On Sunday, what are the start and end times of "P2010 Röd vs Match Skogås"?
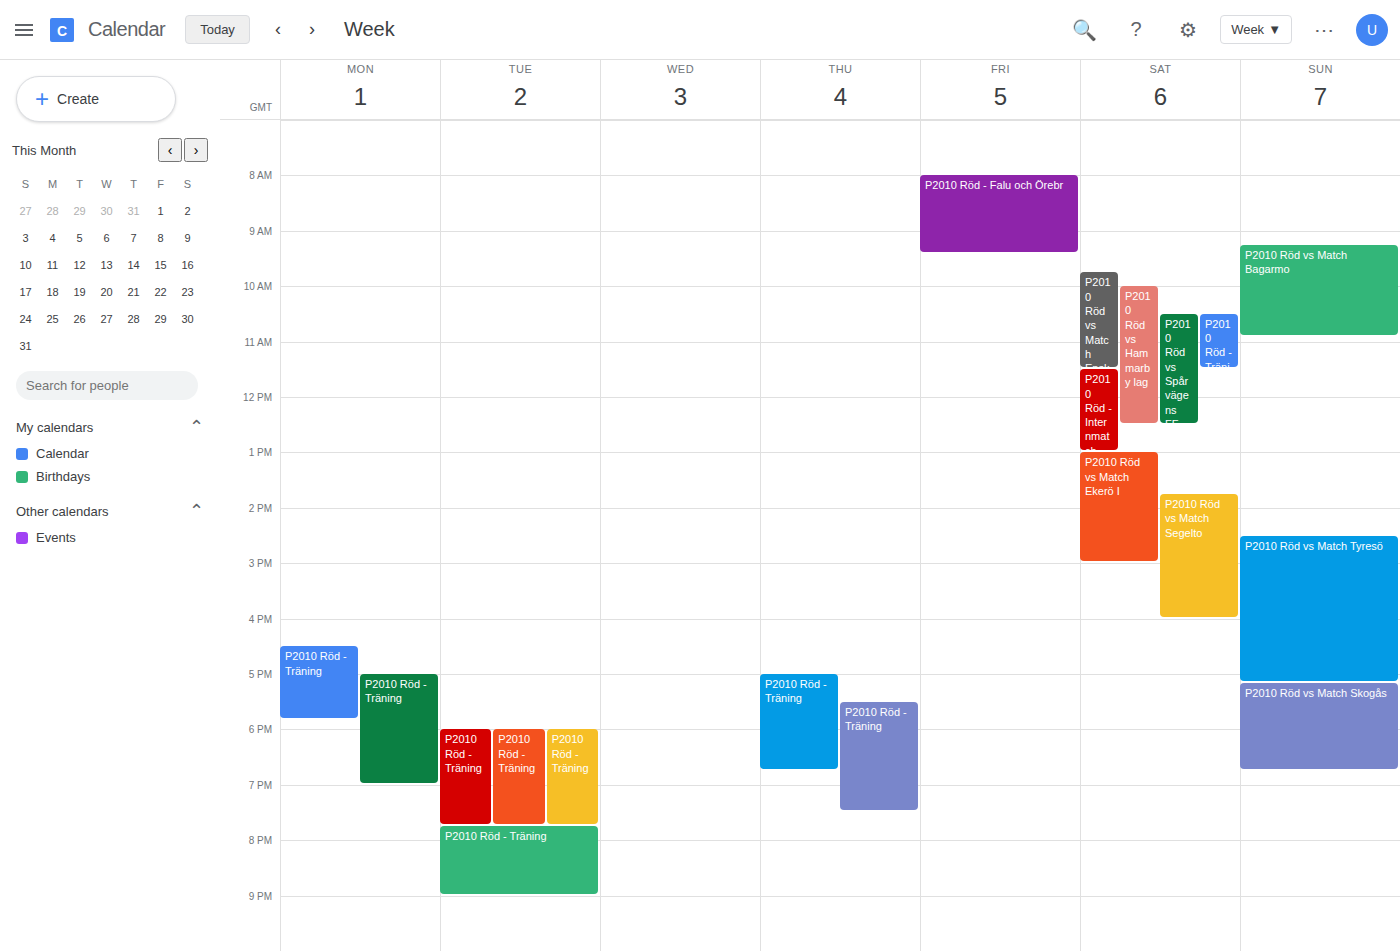
17:10 to 18:45